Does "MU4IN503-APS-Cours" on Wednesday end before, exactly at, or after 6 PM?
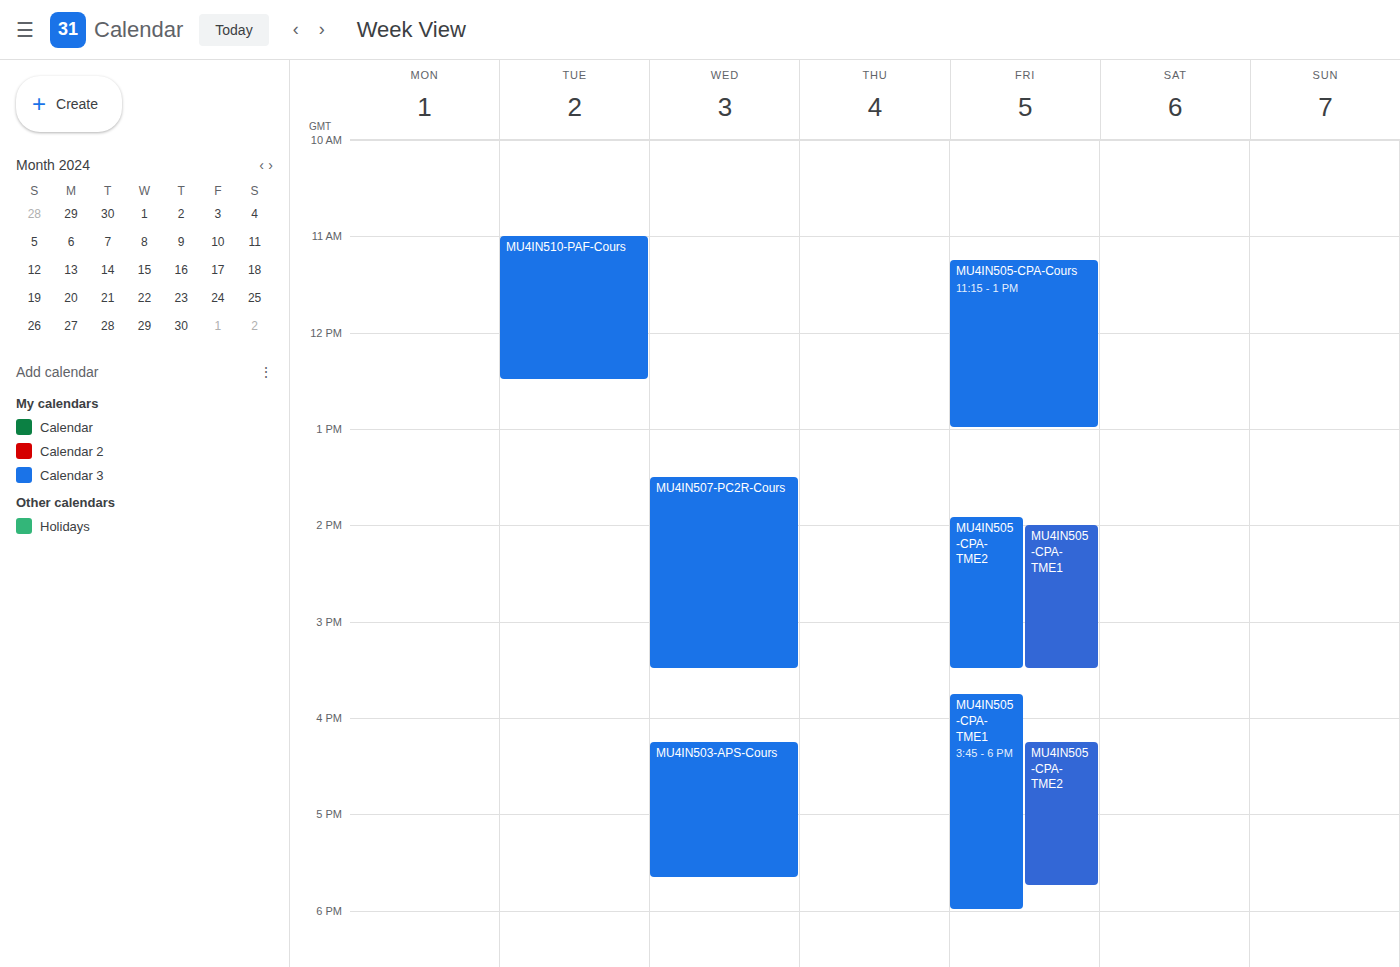
5:40 PM -- before 6 PM, 20 minutes above the 6 PM line.